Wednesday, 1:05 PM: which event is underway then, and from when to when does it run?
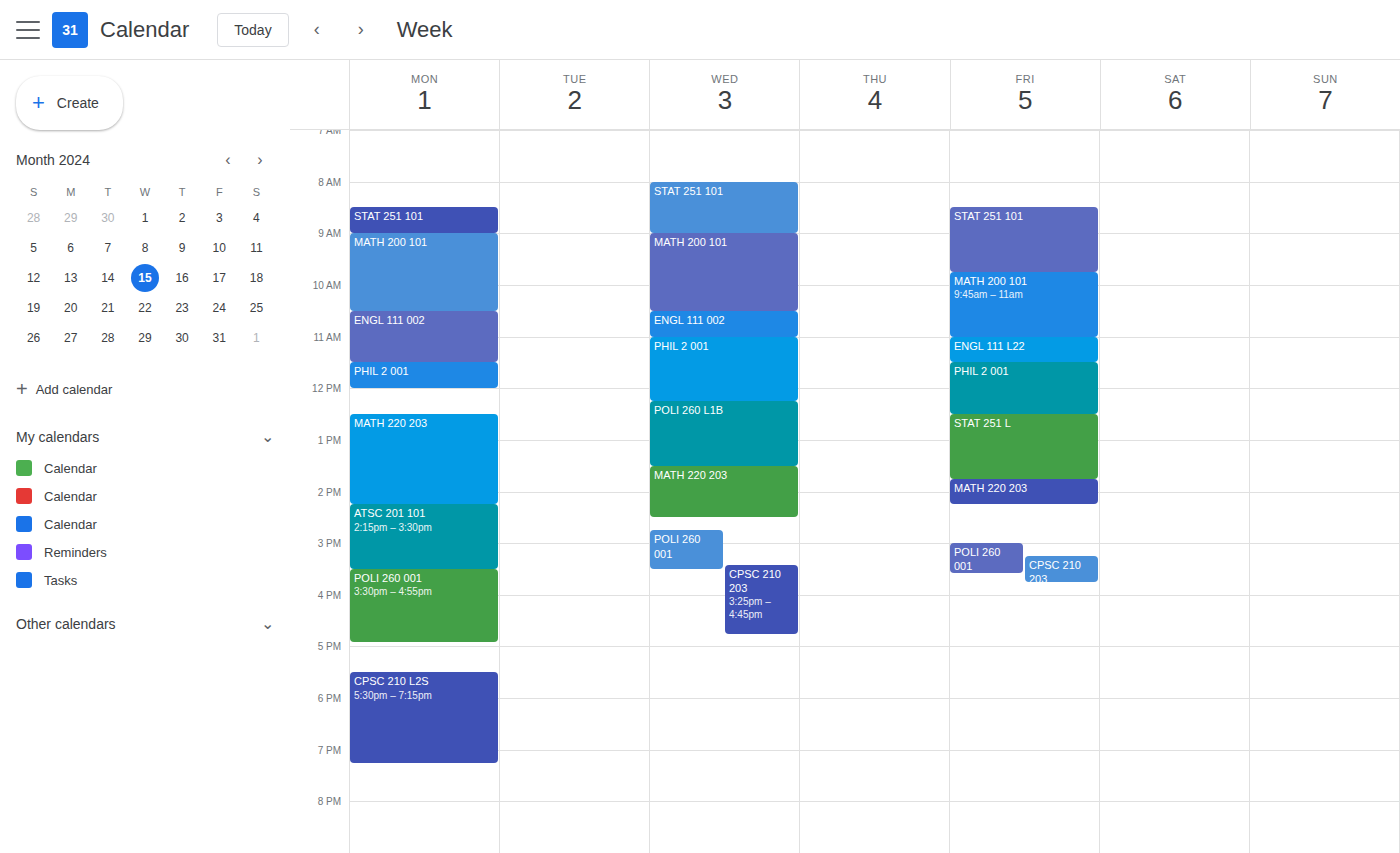
"POLI 260 L1B", 12:15 PM to 1:30 PM